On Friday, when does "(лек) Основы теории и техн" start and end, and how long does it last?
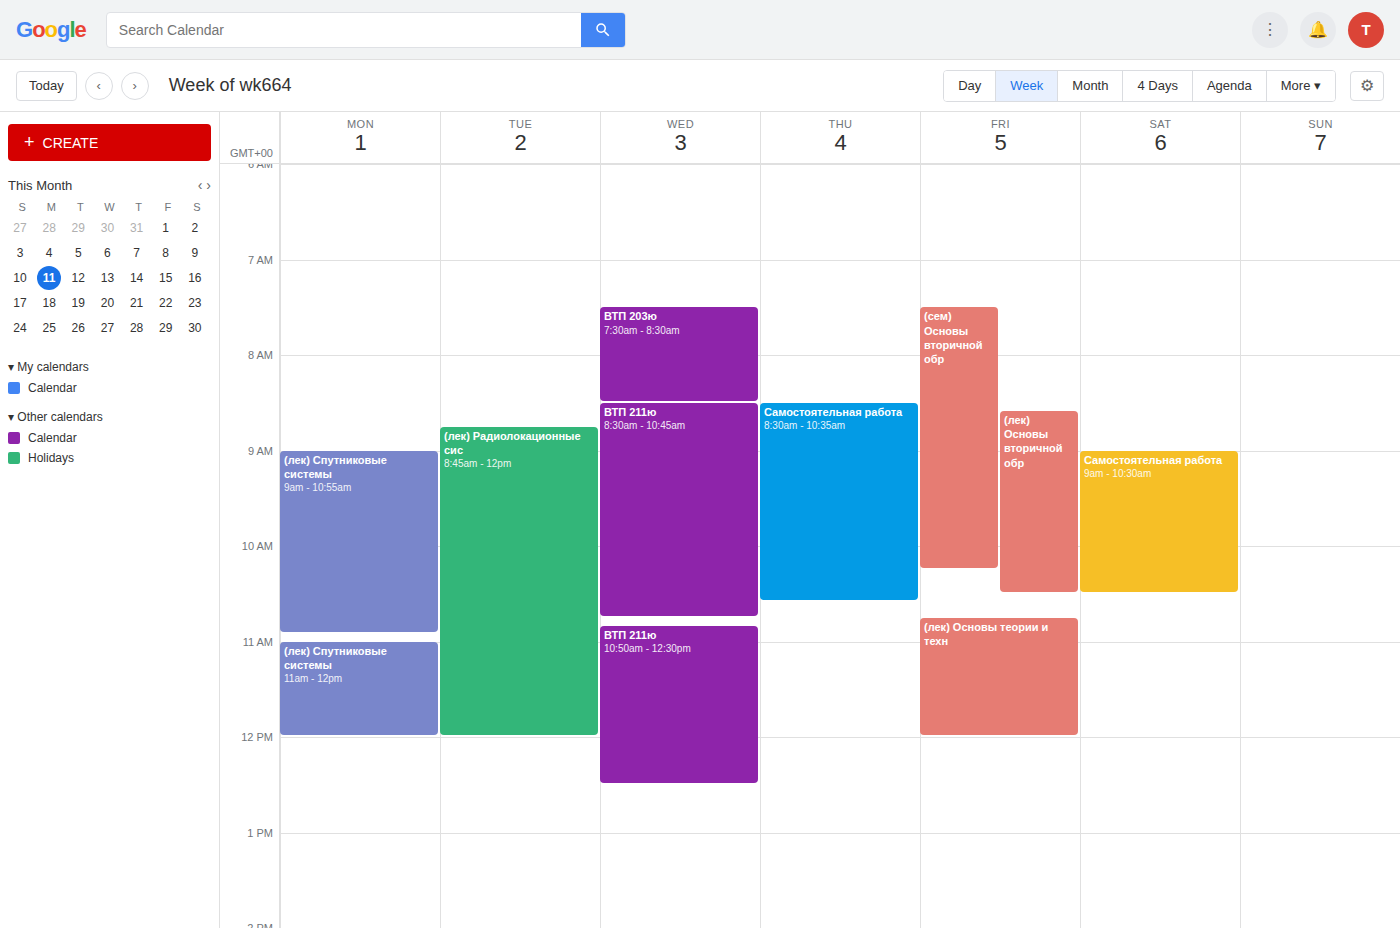
10:45 to 12:00, 1 hour 15 minutes